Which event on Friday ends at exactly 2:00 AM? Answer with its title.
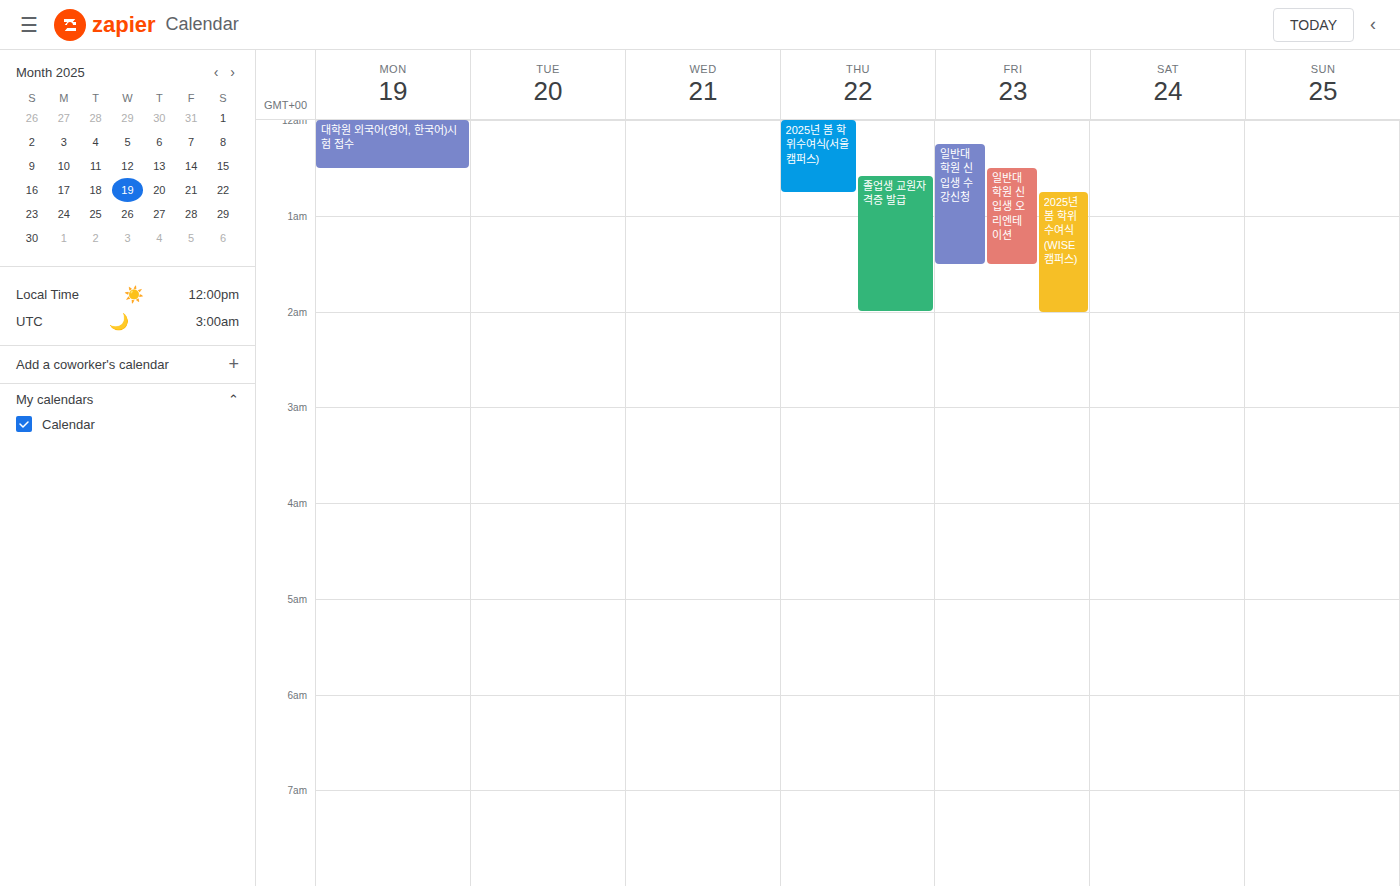
"2025년 봄 학위수여식(WISE캠퍼스)"